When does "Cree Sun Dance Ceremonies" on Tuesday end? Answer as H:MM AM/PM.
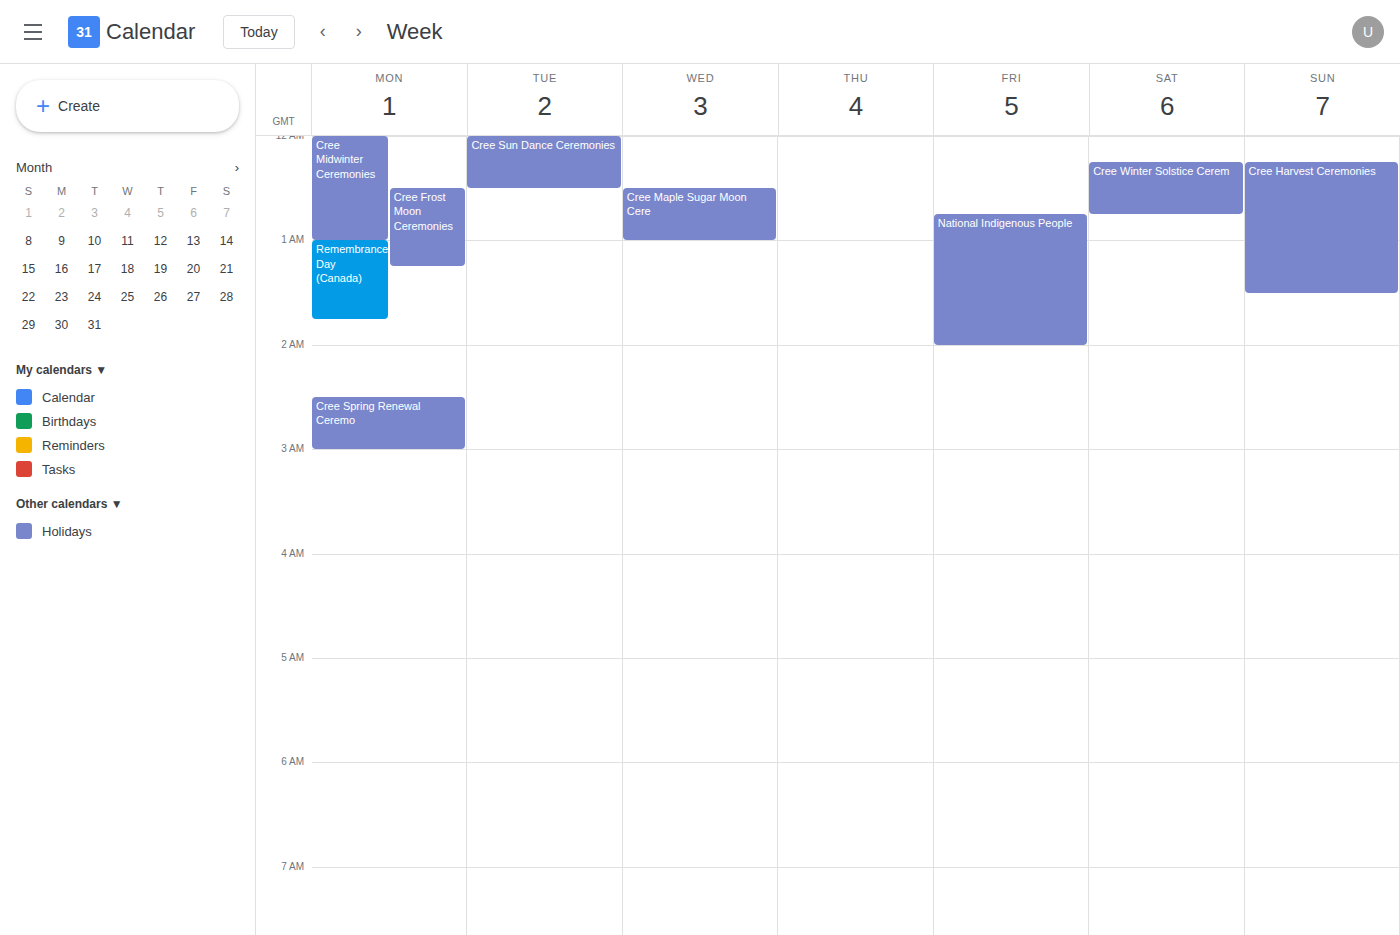
12:30 AM